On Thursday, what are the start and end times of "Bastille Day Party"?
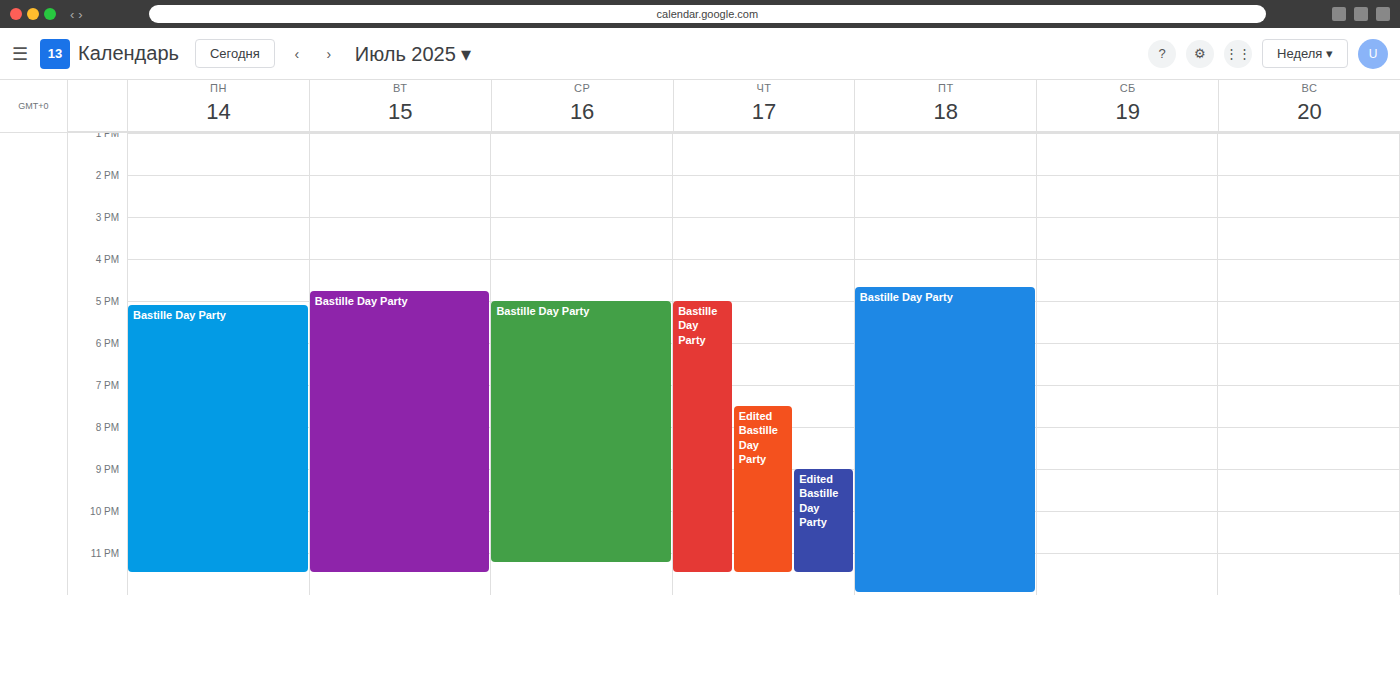
5:00 PM to 11:30 PM